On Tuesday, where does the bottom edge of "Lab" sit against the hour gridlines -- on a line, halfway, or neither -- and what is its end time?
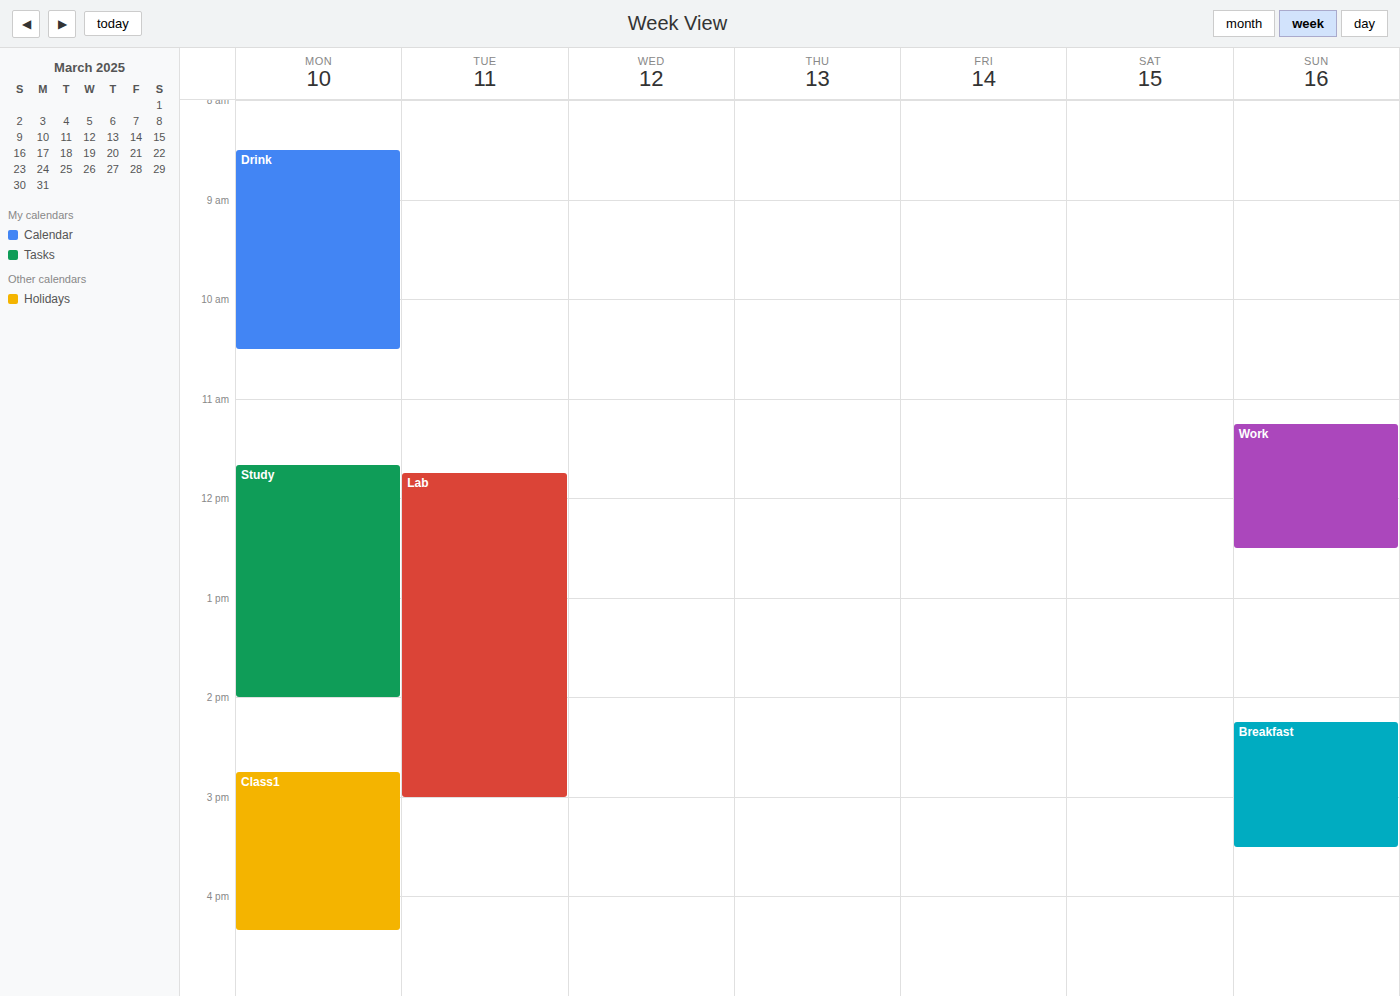
3:00 PM -- exactly on the 3 PM line.